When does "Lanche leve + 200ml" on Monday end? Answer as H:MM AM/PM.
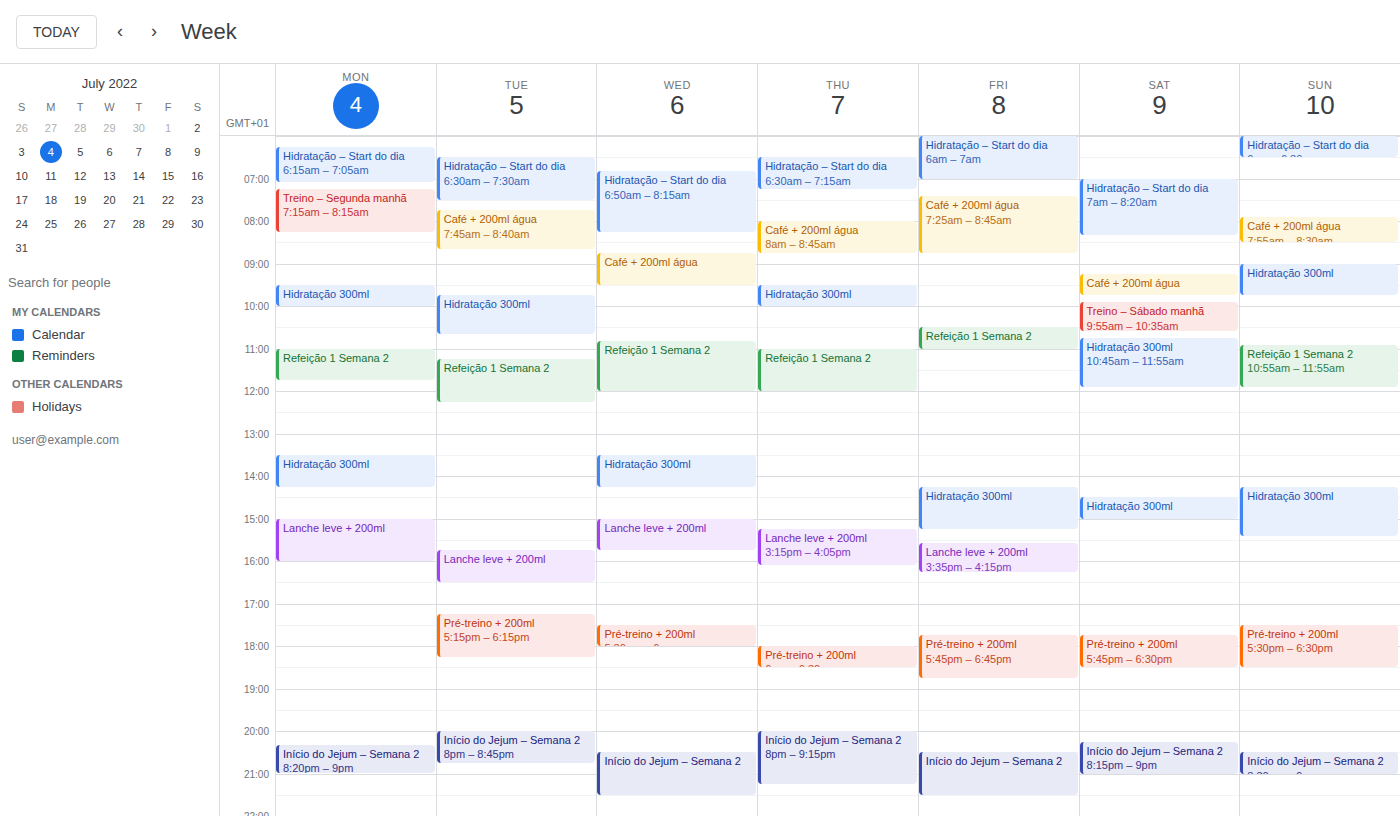
4:00 PM